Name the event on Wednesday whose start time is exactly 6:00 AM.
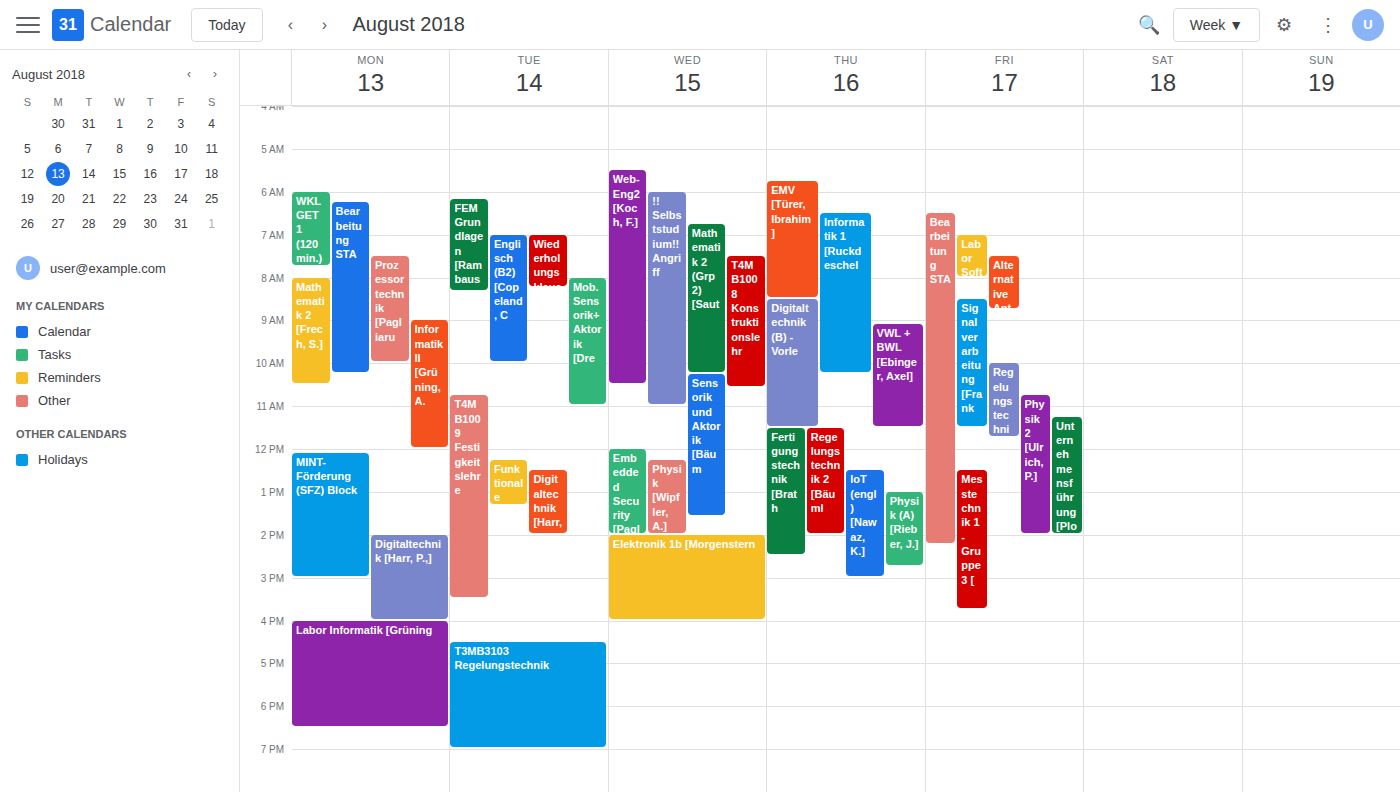
"!! Selbststudium!! Angriff"